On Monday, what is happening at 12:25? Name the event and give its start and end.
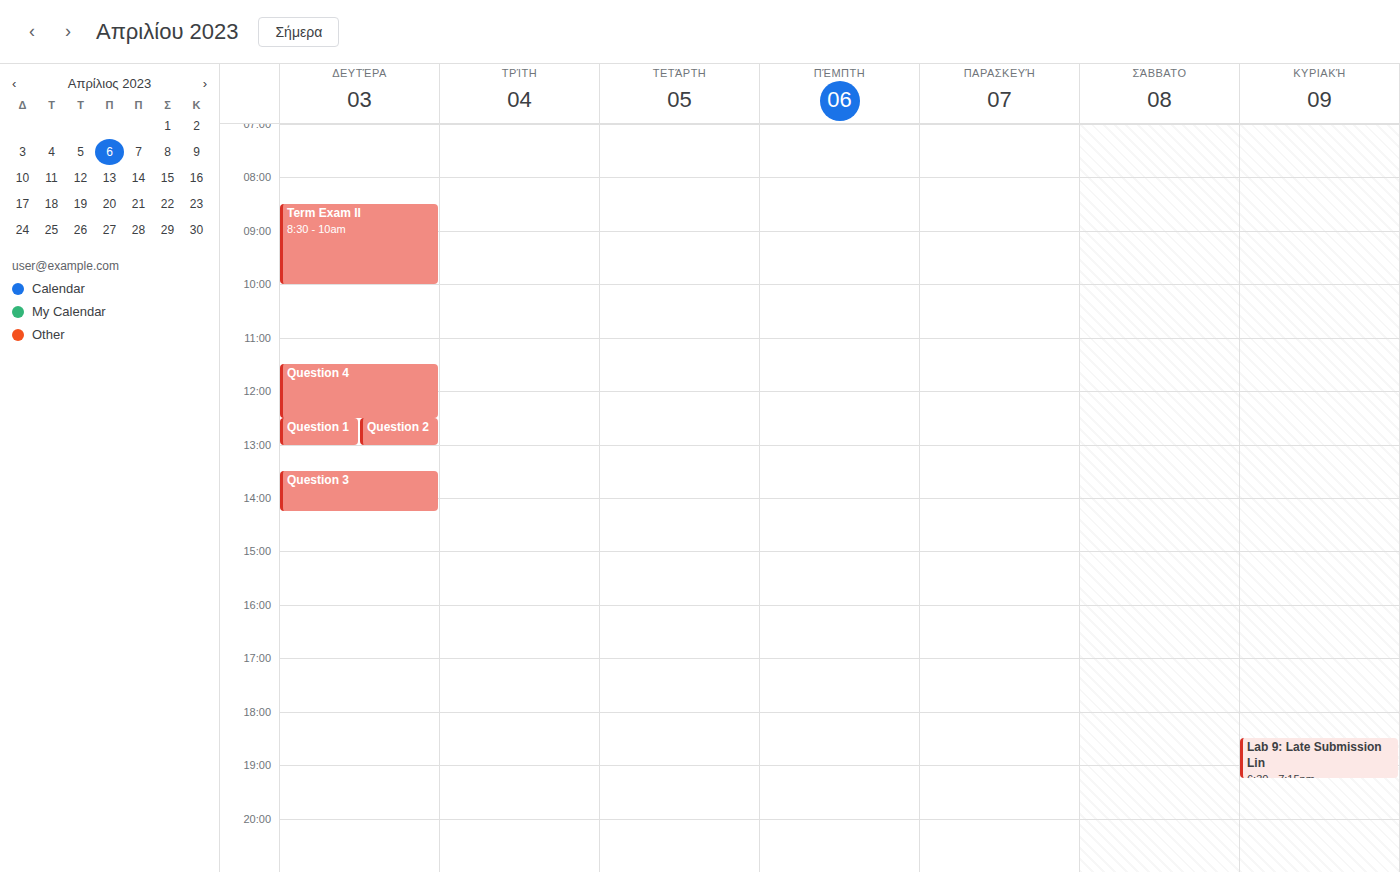
"Question 4", 11:30 to 12:30